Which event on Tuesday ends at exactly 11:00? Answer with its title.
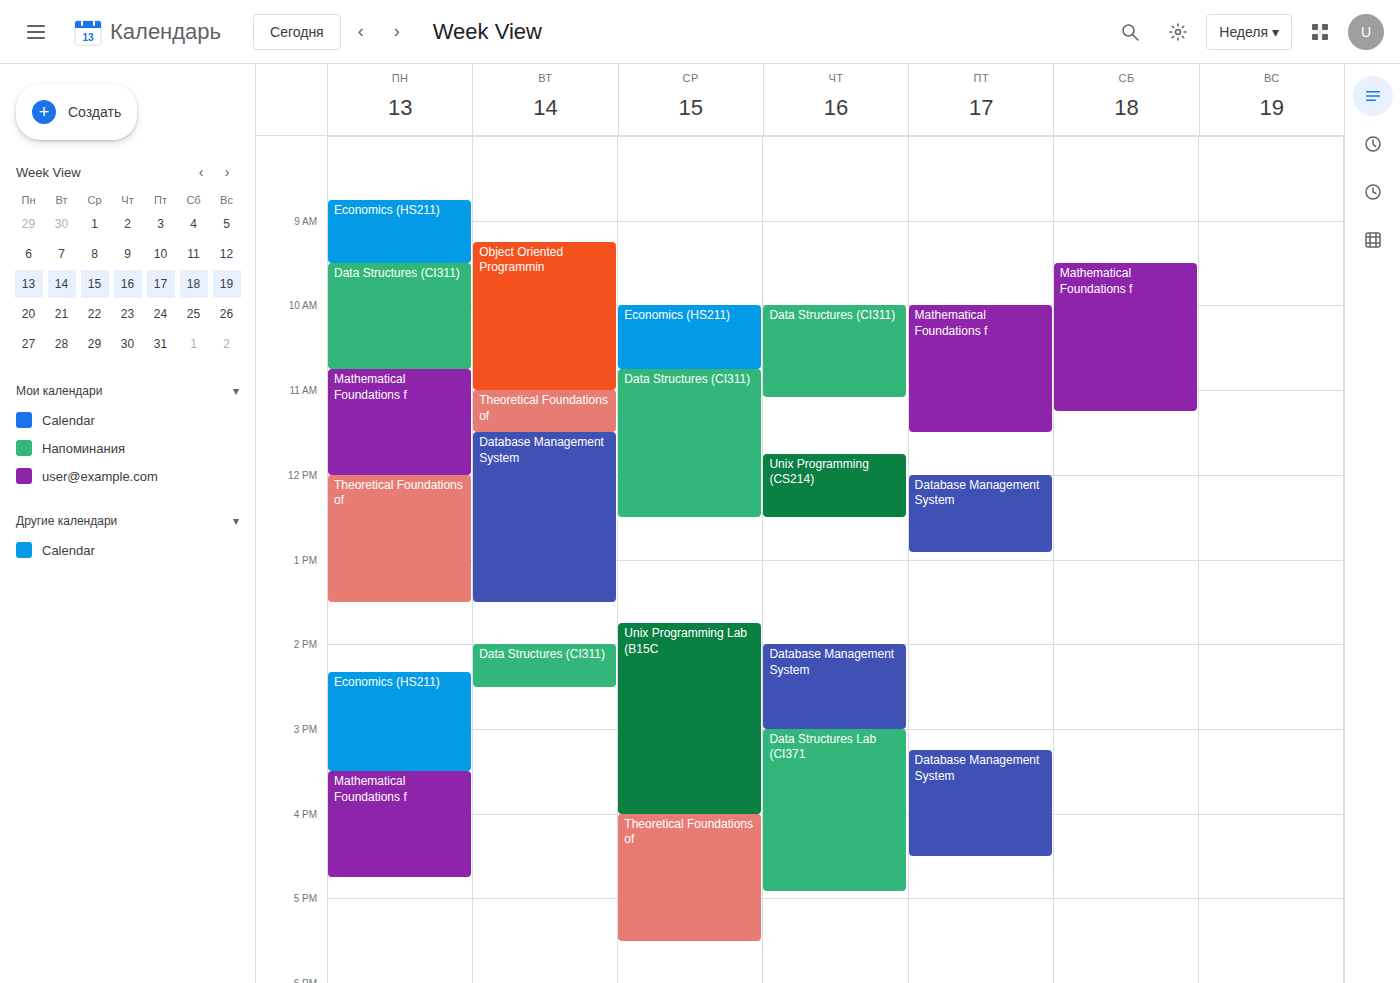
"Object Oriented Programmin"